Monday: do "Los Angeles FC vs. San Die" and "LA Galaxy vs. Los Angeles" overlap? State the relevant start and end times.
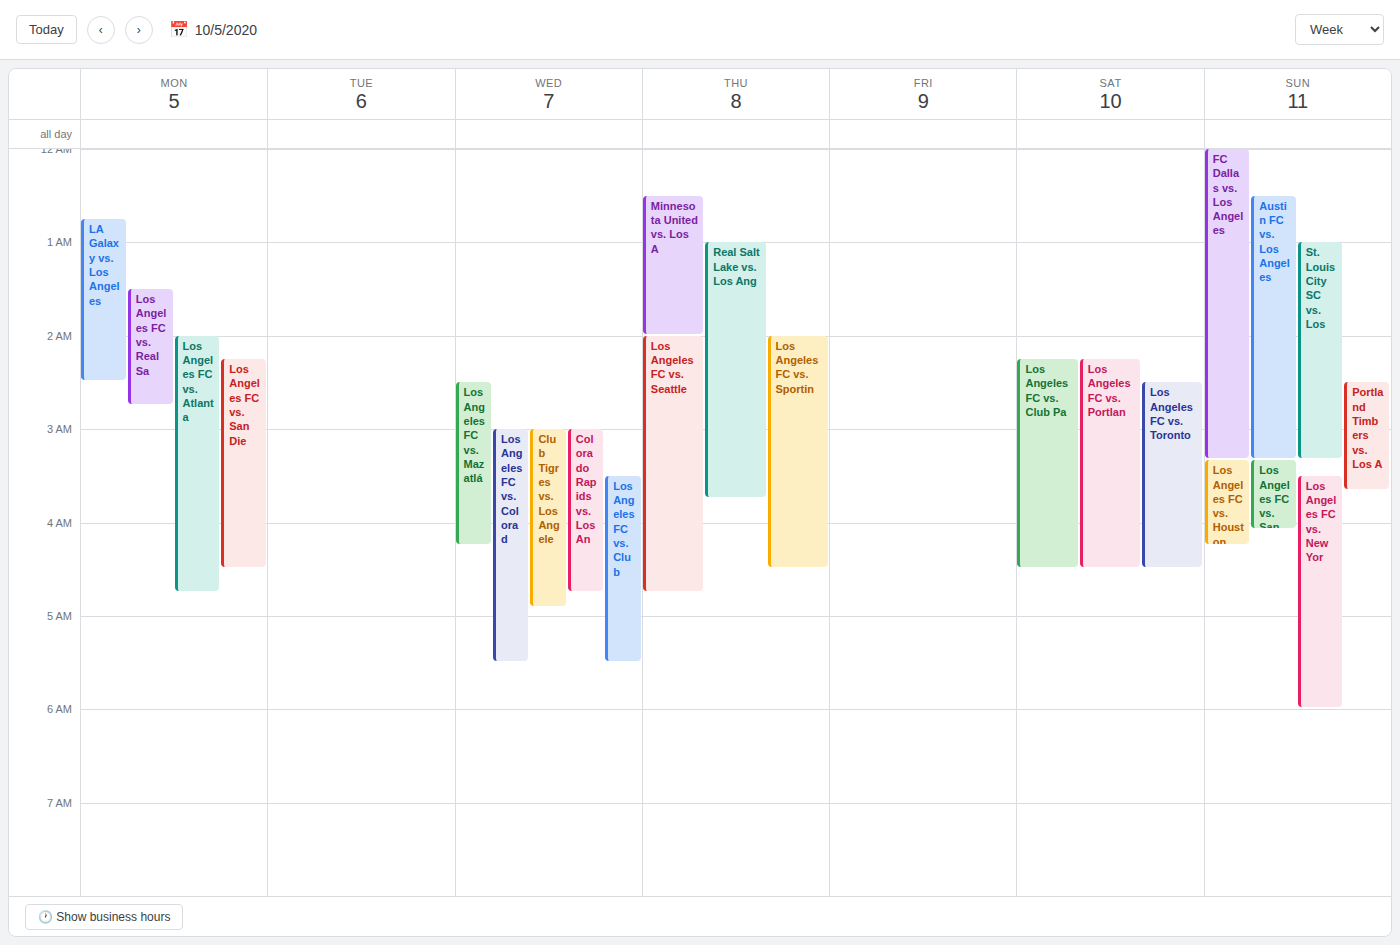
"Los Angeles FC vs. San Die" starts at 2:15 AM, before "LA Galaxy vs. Los Angeles" ends at 2:30 AM -- they overlap.